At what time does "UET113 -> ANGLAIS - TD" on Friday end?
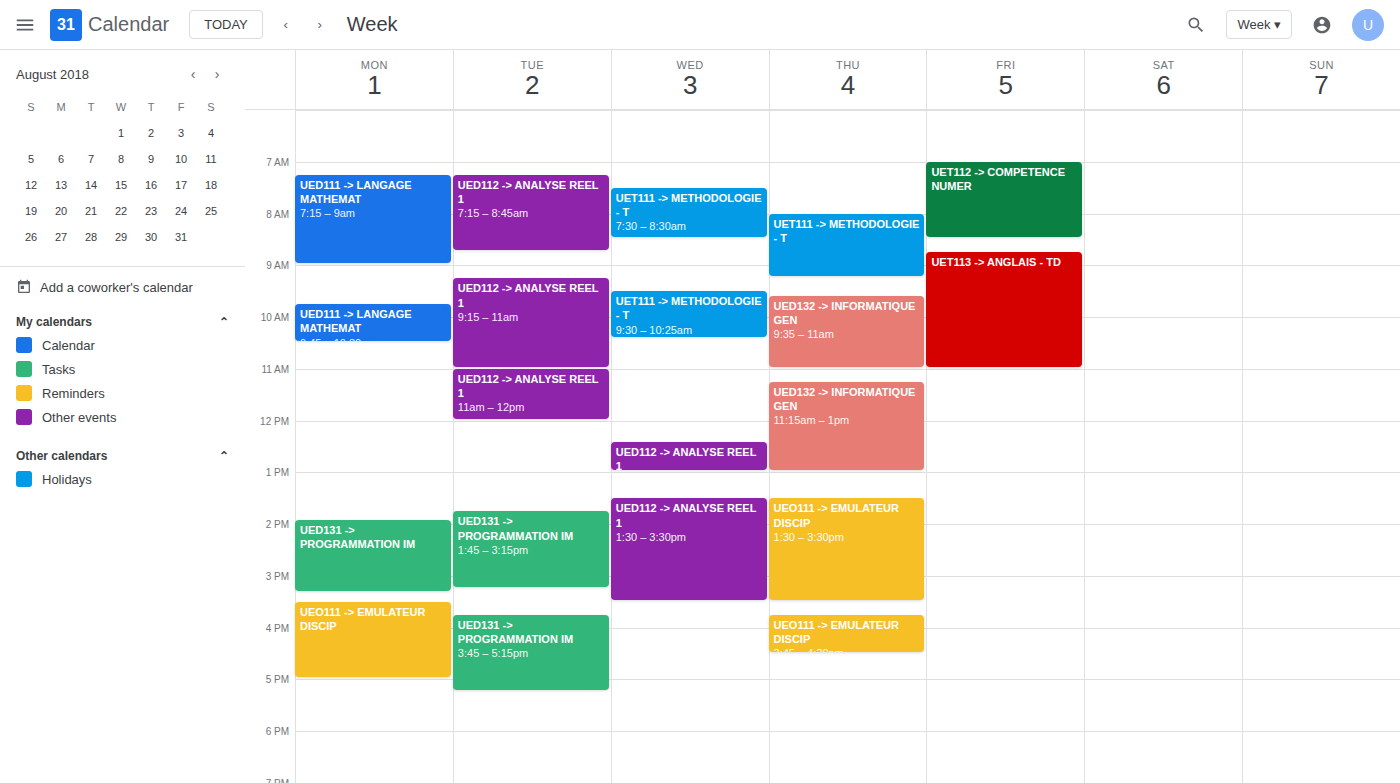
11:00 AM